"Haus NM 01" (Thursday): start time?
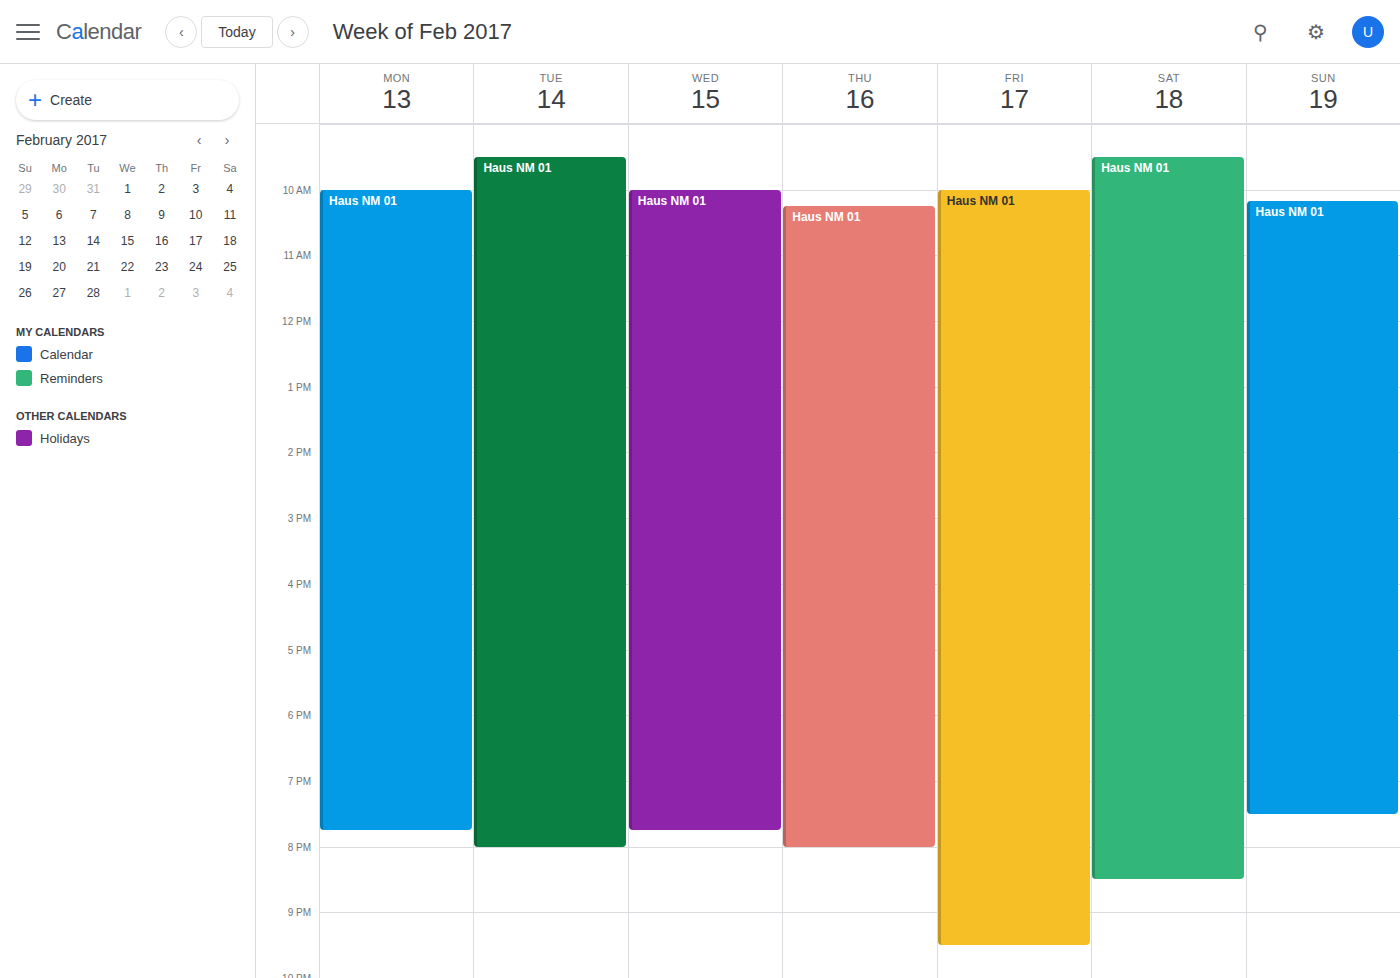
10:15 AM